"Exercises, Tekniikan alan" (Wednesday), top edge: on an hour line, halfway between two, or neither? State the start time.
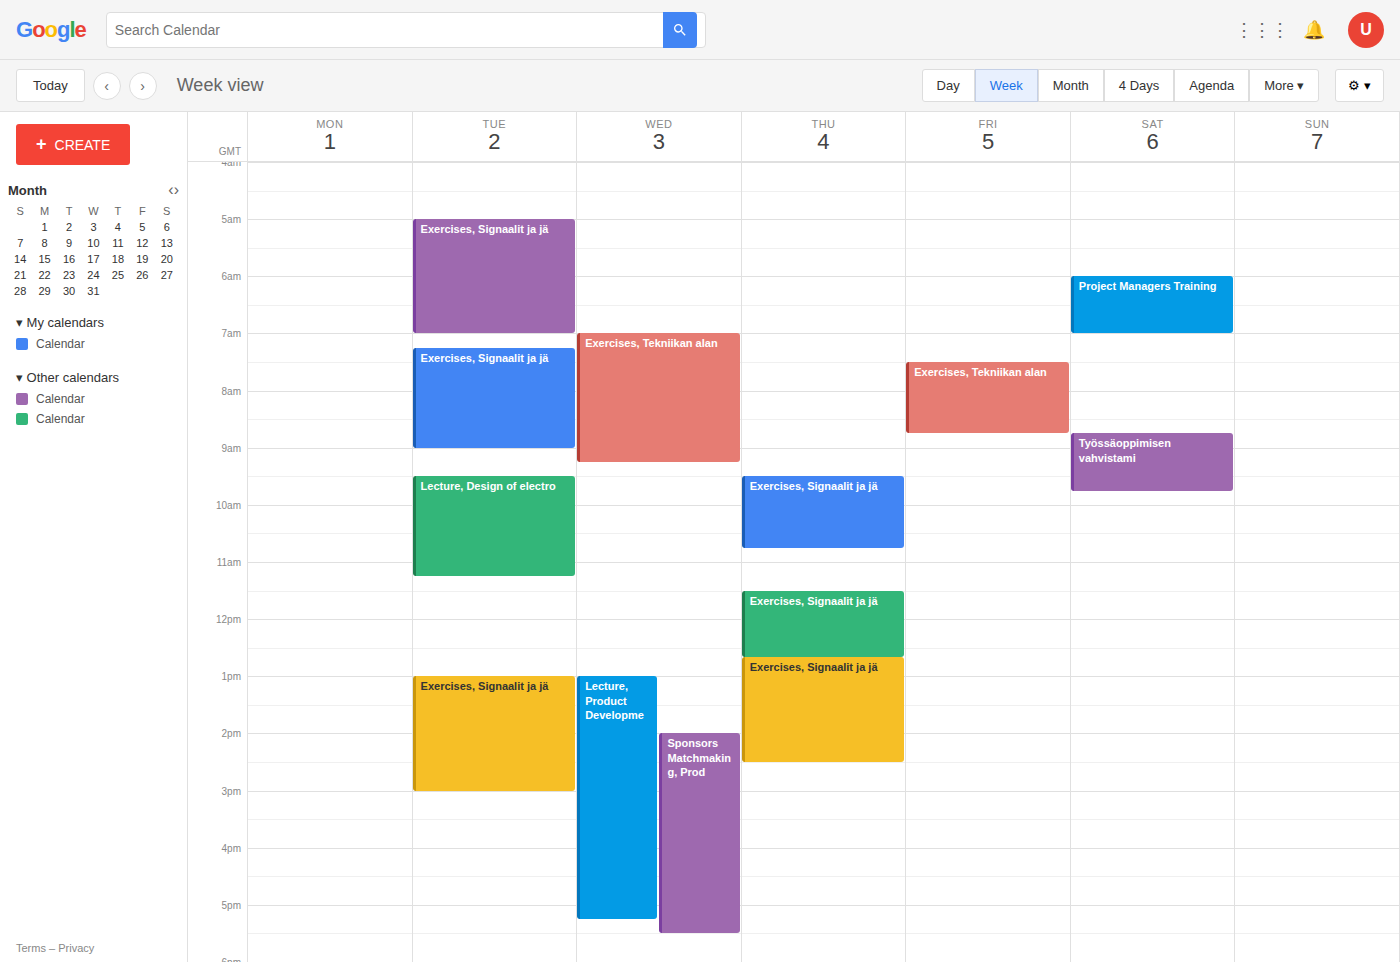
7:00 AM -- exactly on the 7 AM line.